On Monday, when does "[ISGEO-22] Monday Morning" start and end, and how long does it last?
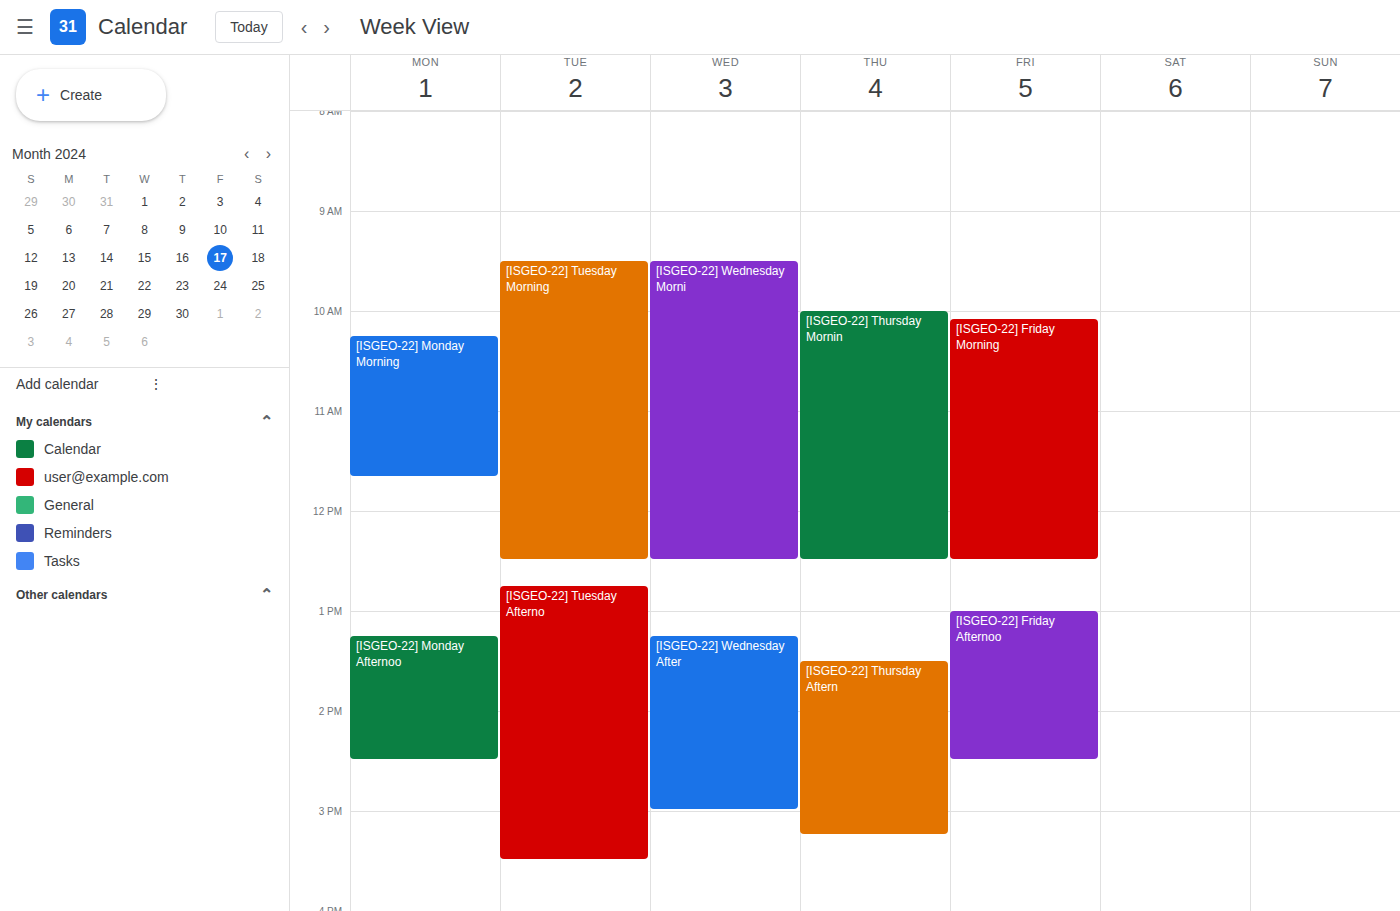
10:15 AM to 11:40 AM, 1 hour 25 minutes